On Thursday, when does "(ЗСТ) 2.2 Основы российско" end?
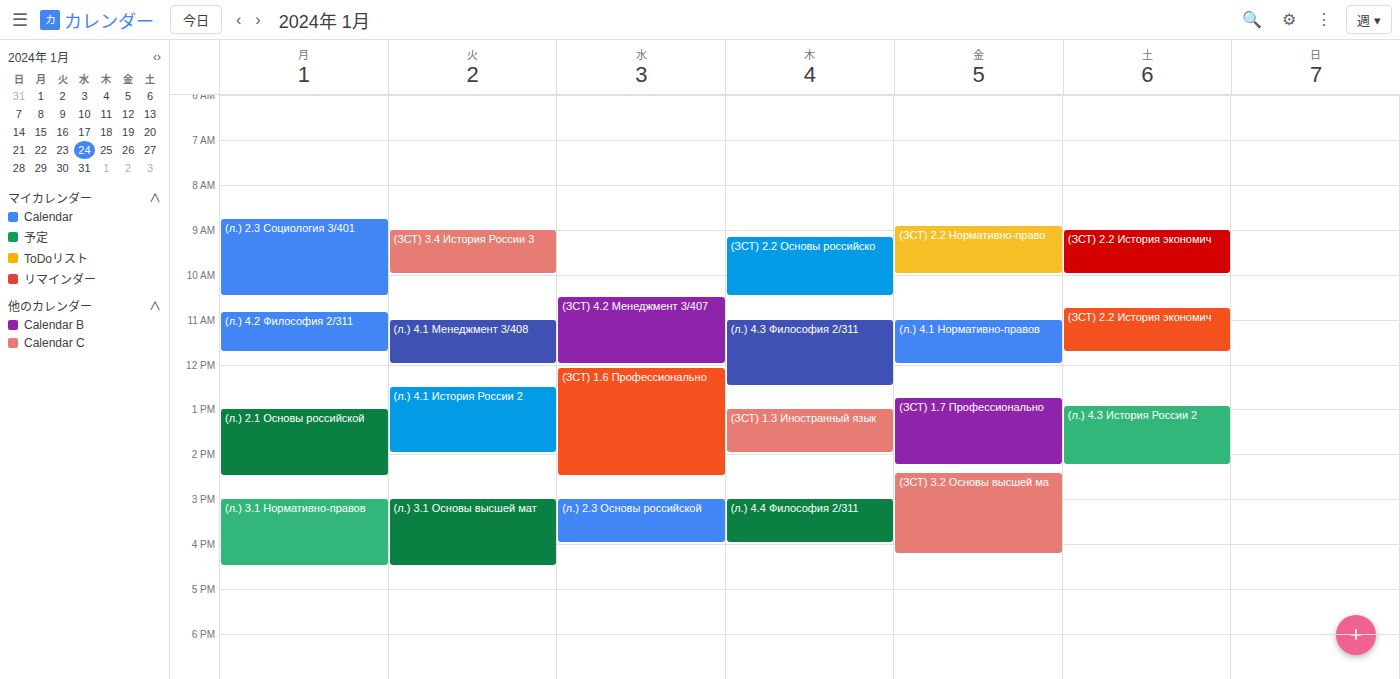
10:30 AM